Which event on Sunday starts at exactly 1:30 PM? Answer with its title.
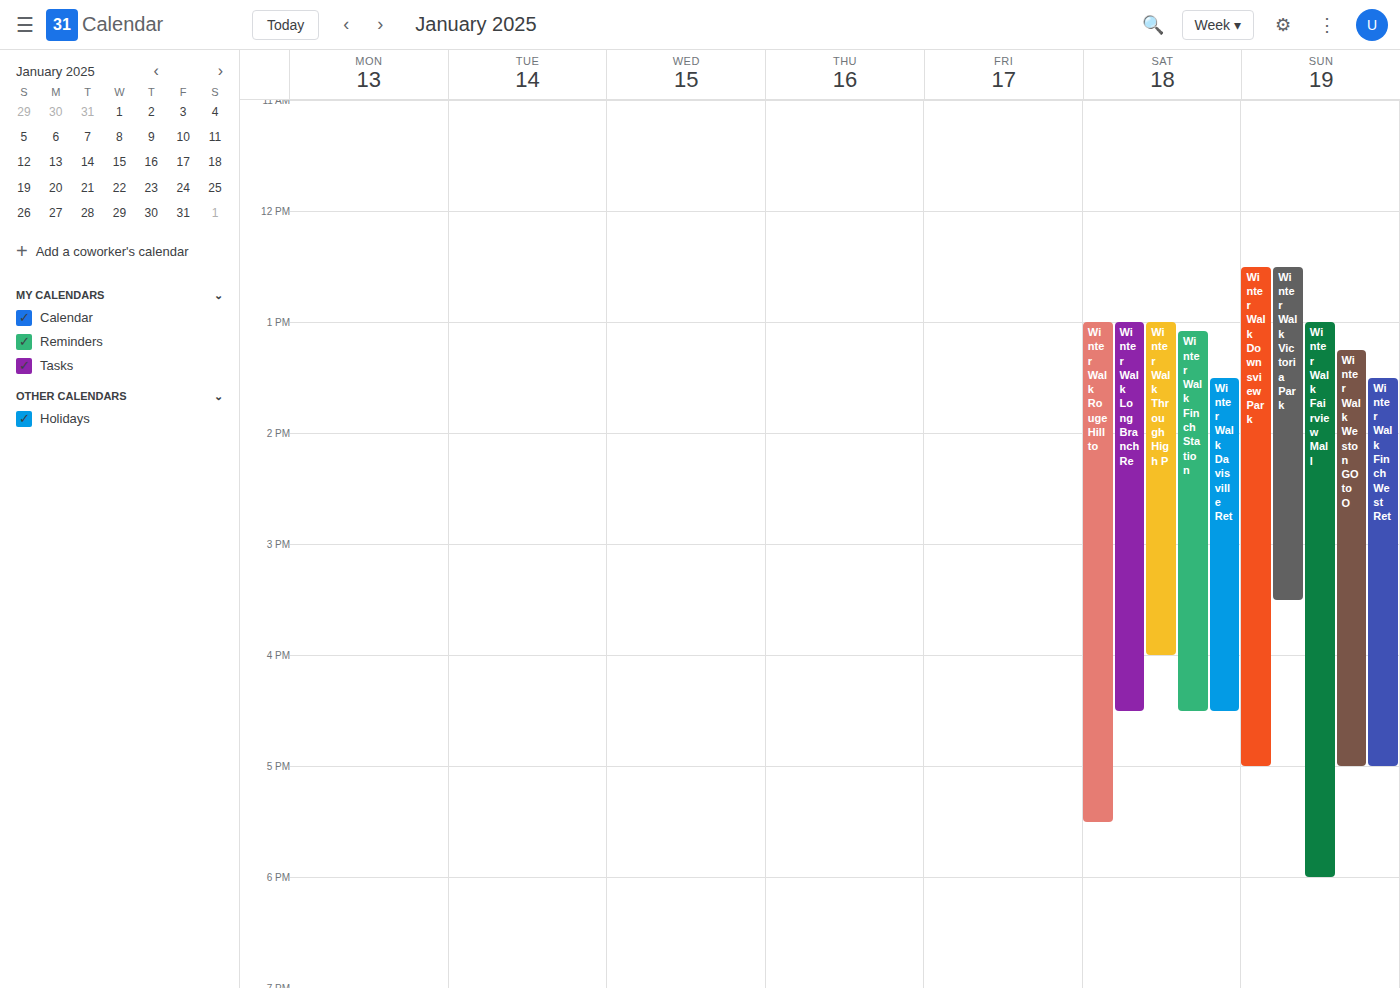
"Winter Walk Finch West Ret"